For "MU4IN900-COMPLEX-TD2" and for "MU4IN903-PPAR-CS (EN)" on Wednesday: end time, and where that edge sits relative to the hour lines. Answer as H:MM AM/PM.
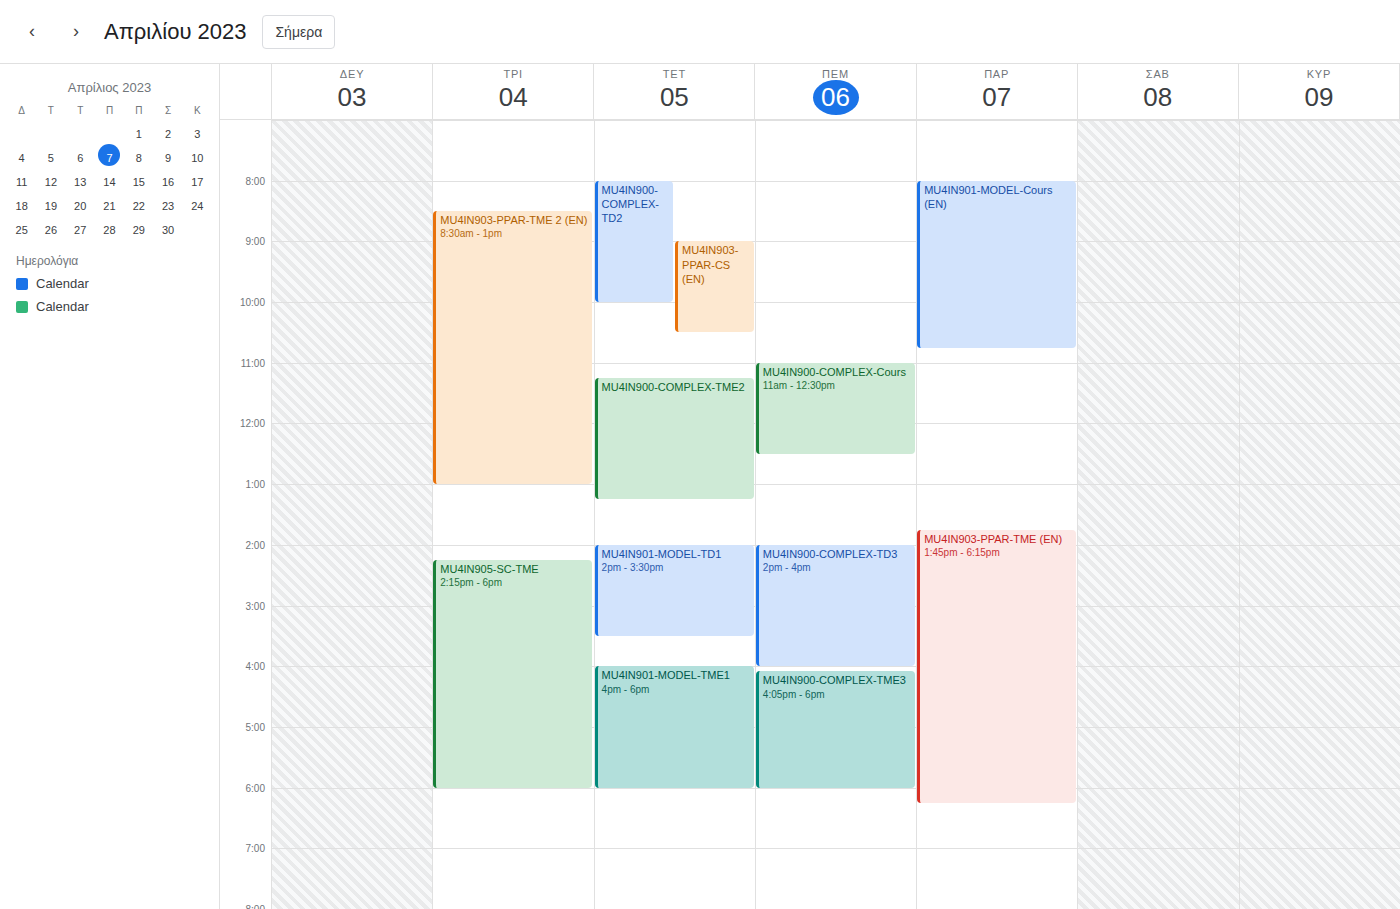
"MU4IN900-COMPLEX-TD2": 10:00 AM, exactly on the 10 AM line. "MU4IN903-PPAR-CS (EN)": 10:30 AM, halfway between the 10 AM and 11 AM lines.